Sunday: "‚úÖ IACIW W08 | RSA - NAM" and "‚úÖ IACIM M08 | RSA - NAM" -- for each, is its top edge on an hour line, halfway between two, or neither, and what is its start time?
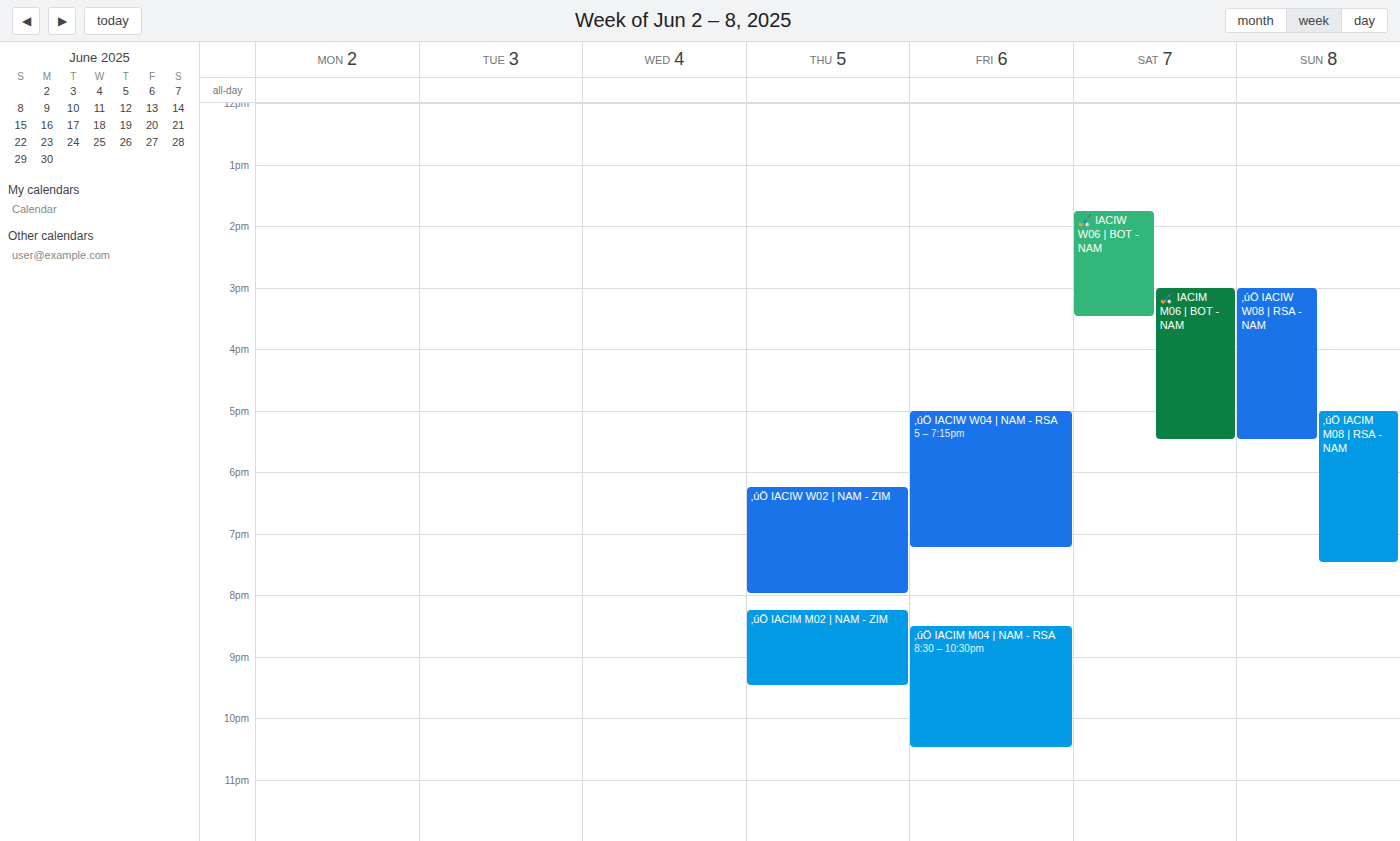
"‚úÖ IACIW W08 | RSA - NAM": 15:00, exactly on the 15:00 line. "‚úÖ IACIM M08 | RSA - NAM": 17:00, exactly on the 17:00 line.